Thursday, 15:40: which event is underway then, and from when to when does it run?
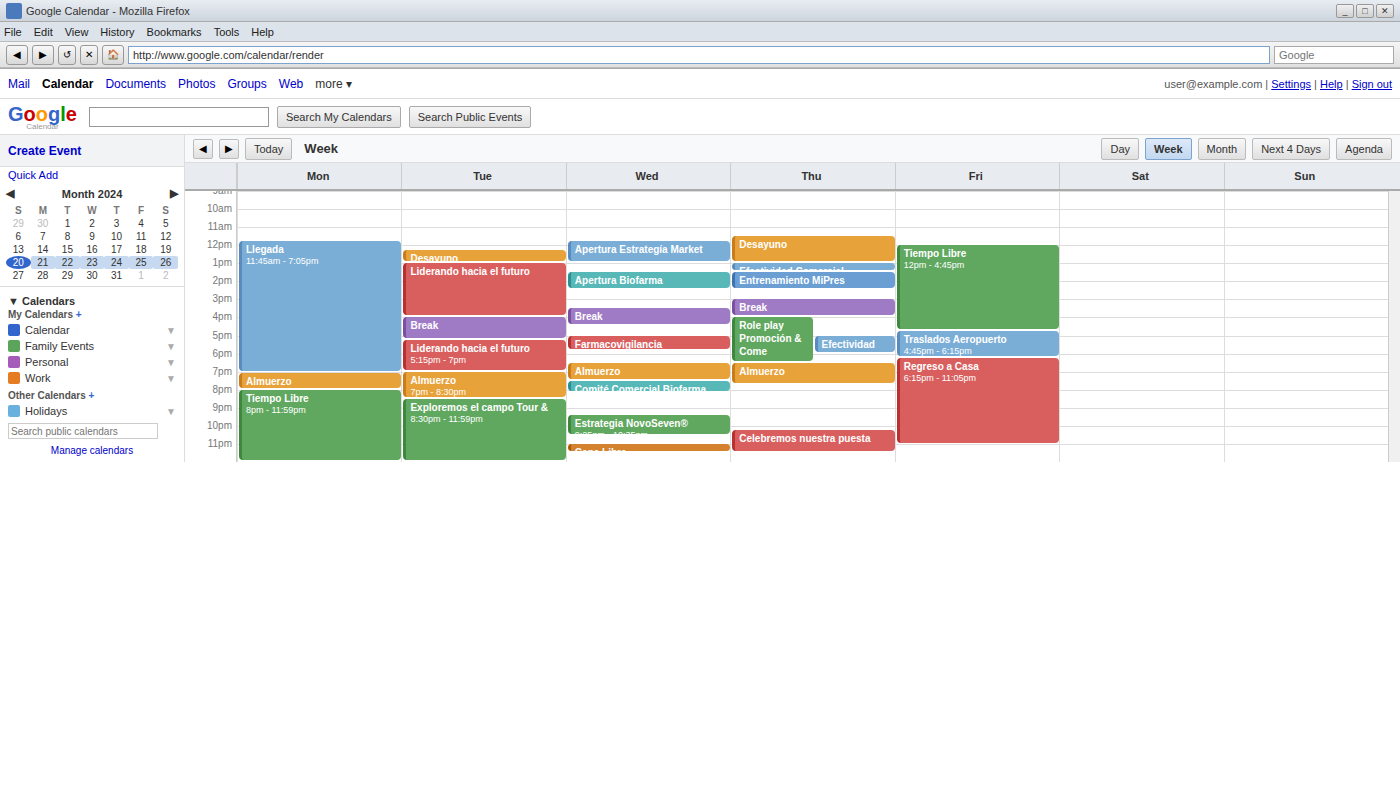
"Break", 15:00 to 16:00